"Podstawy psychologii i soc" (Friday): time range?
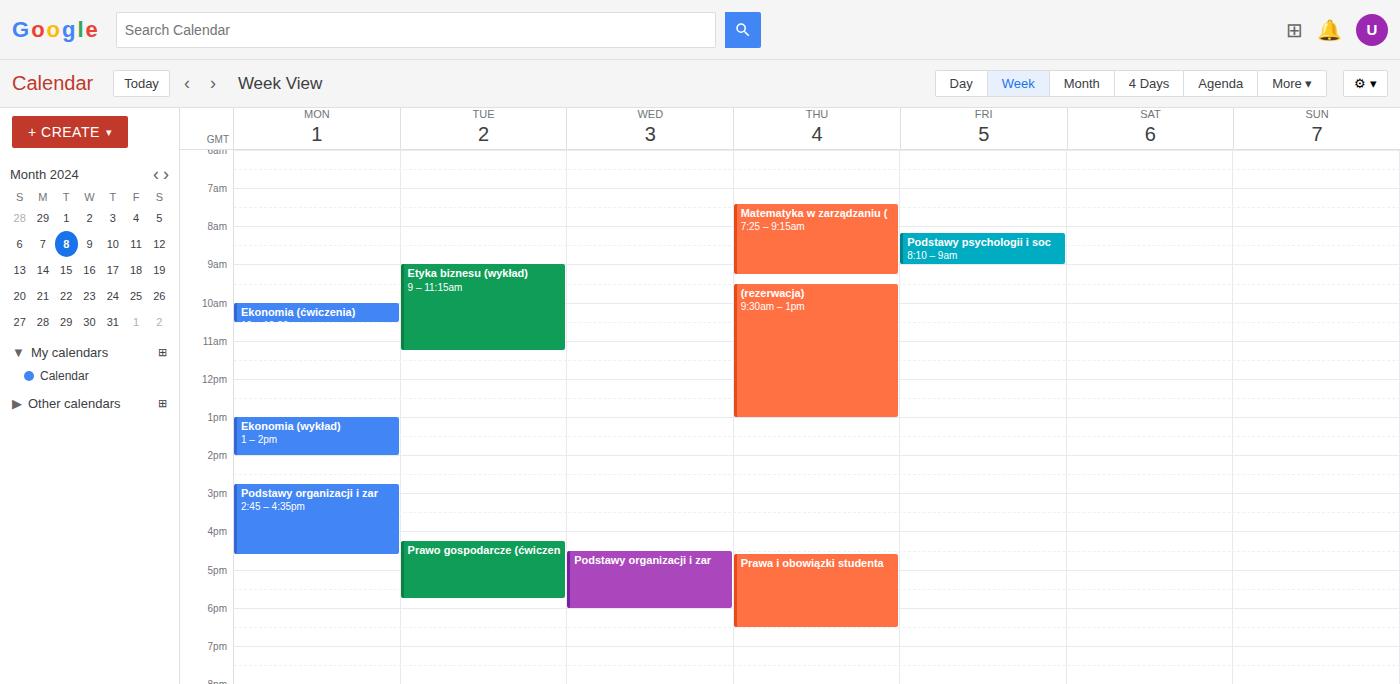
8:10 AM to 9:00 AM